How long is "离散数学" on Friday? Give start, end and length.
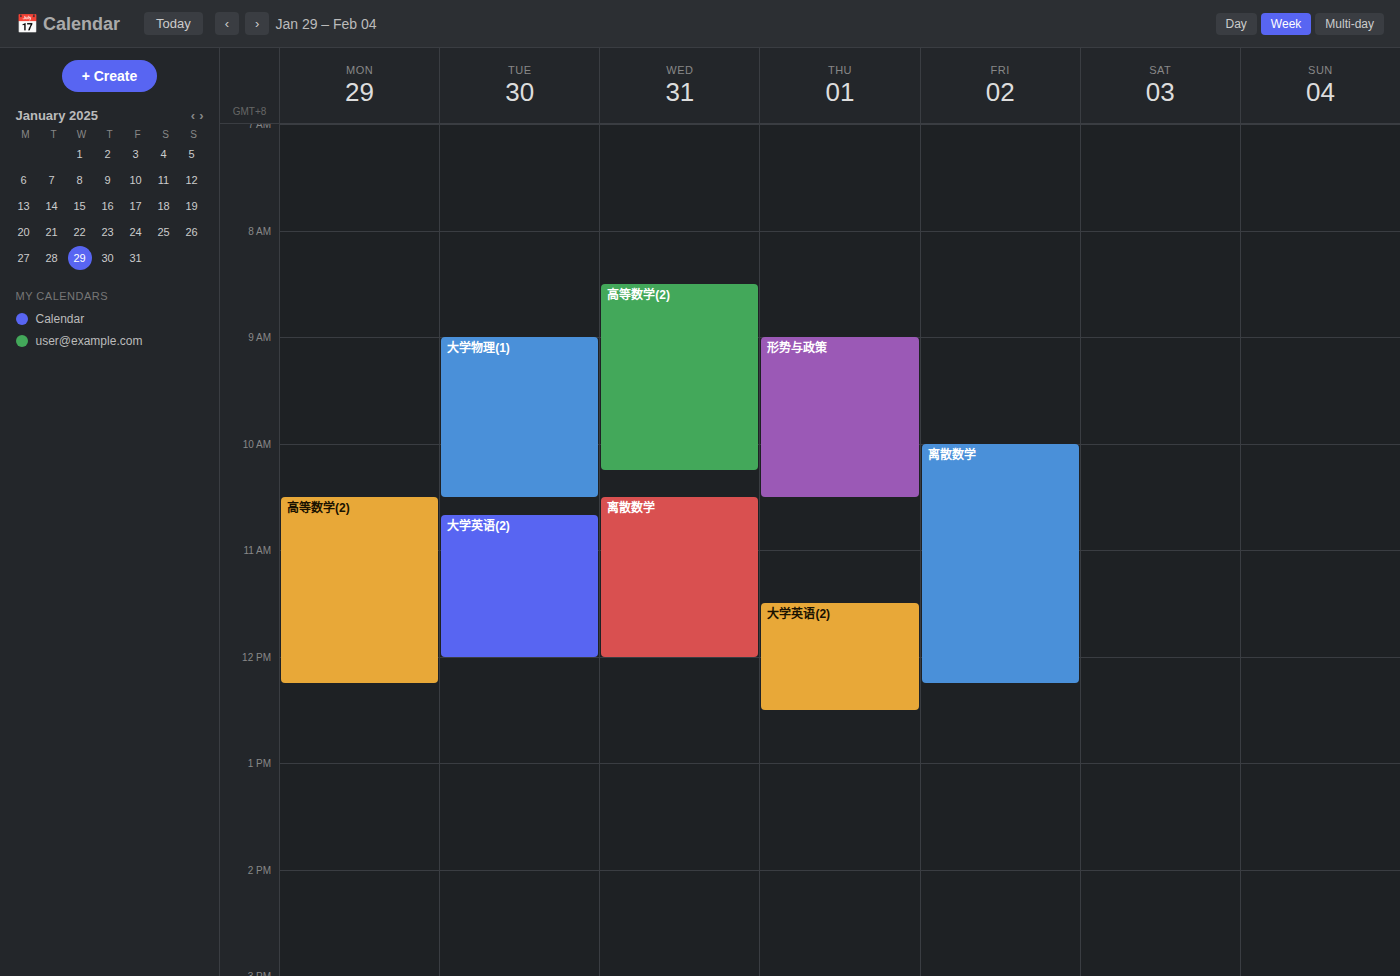
10:00 AM to 12:15 PM, 2 hours 15 minutes